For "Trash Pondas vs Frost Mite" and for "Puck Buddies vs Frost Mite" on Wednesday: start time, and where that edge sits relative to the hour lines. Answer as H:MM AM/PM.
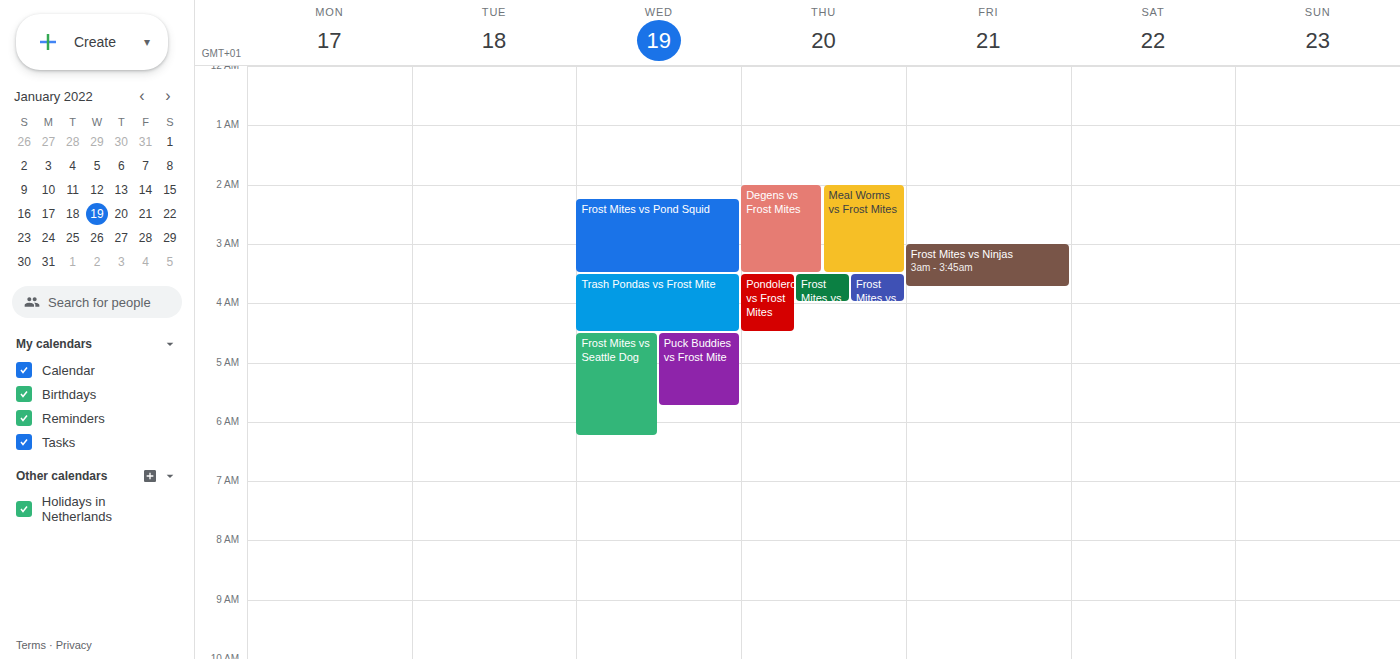
"Trash Pondas vs Frost Mite": 3:30 AM, halfway between the 3 AM and 4 AM lines. "Puck Buddies vs Frost Mite": 4:30 AM, halfway between the 4 AM and 5 AM lines.